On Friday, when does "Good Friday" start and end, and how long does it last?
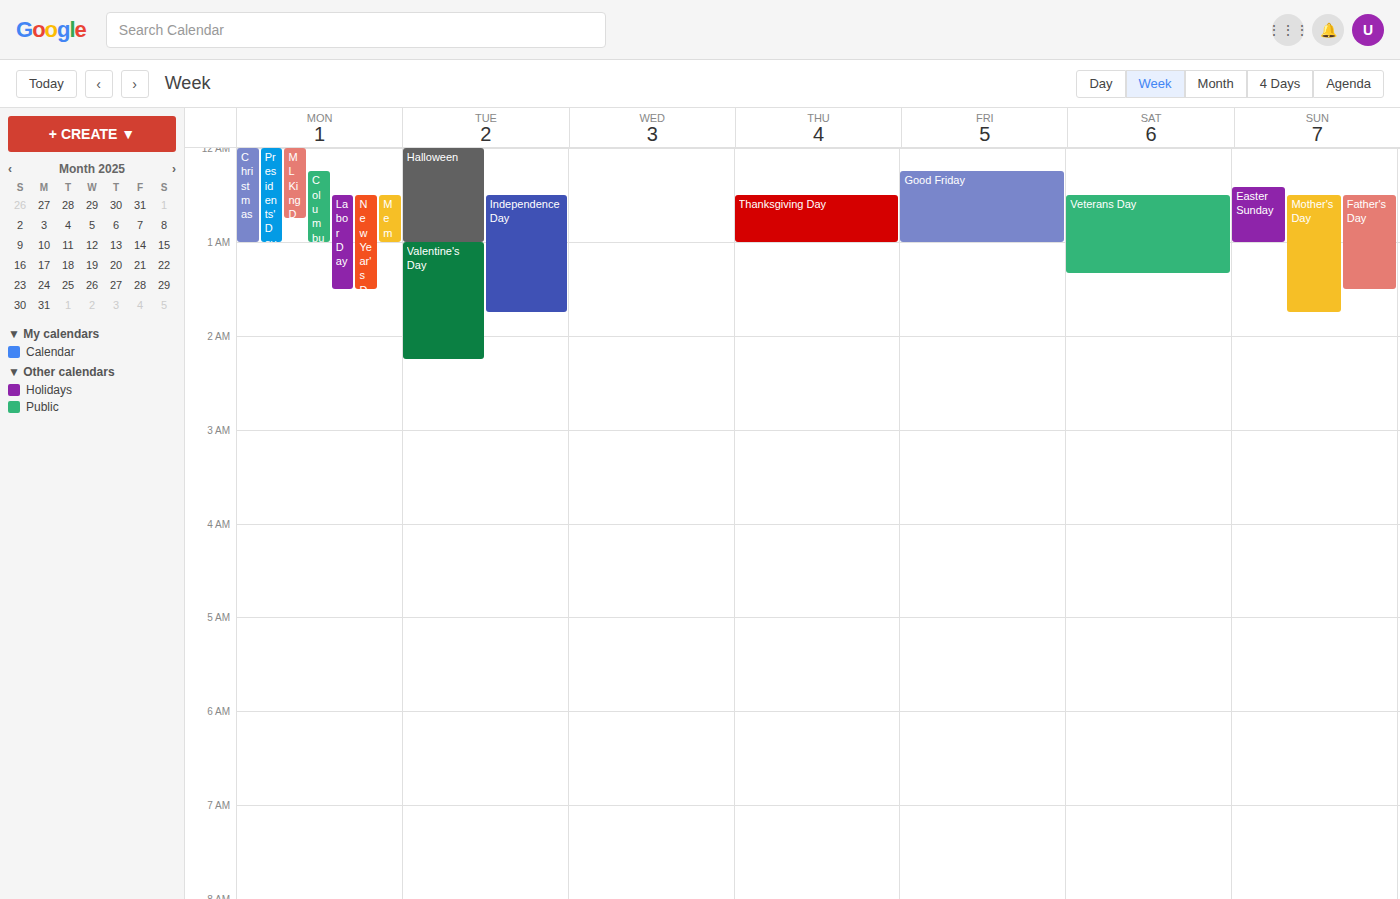
12:15 AM to 1:00 AM, 45 minutes